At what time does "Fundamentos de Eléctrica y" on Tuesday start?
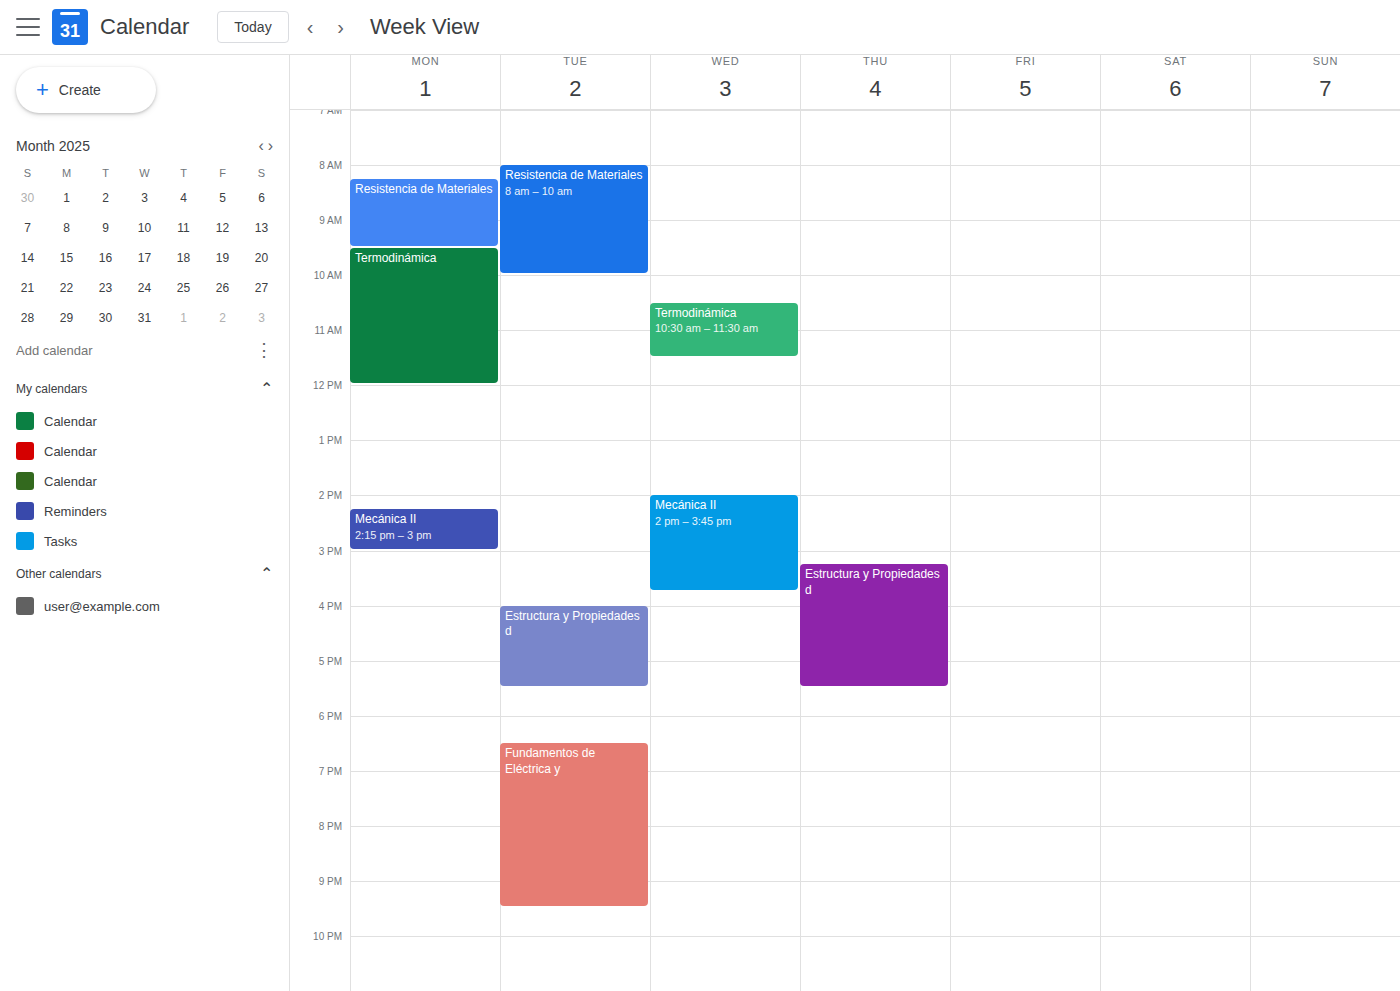
6:30 PM